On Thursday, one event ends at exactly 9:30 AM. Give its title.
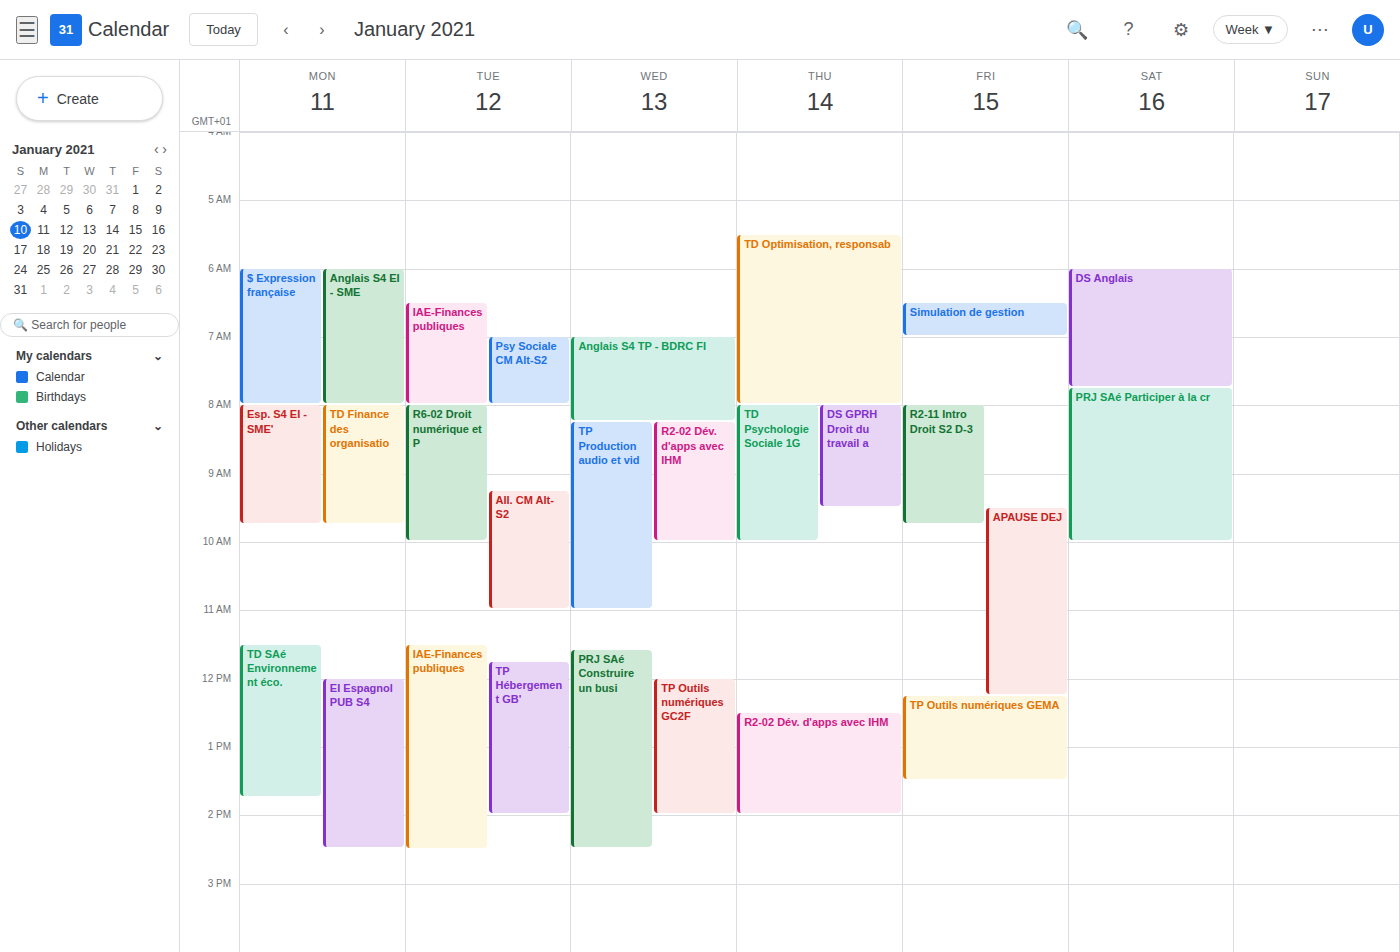
"DS GPRH Droit du travail a"